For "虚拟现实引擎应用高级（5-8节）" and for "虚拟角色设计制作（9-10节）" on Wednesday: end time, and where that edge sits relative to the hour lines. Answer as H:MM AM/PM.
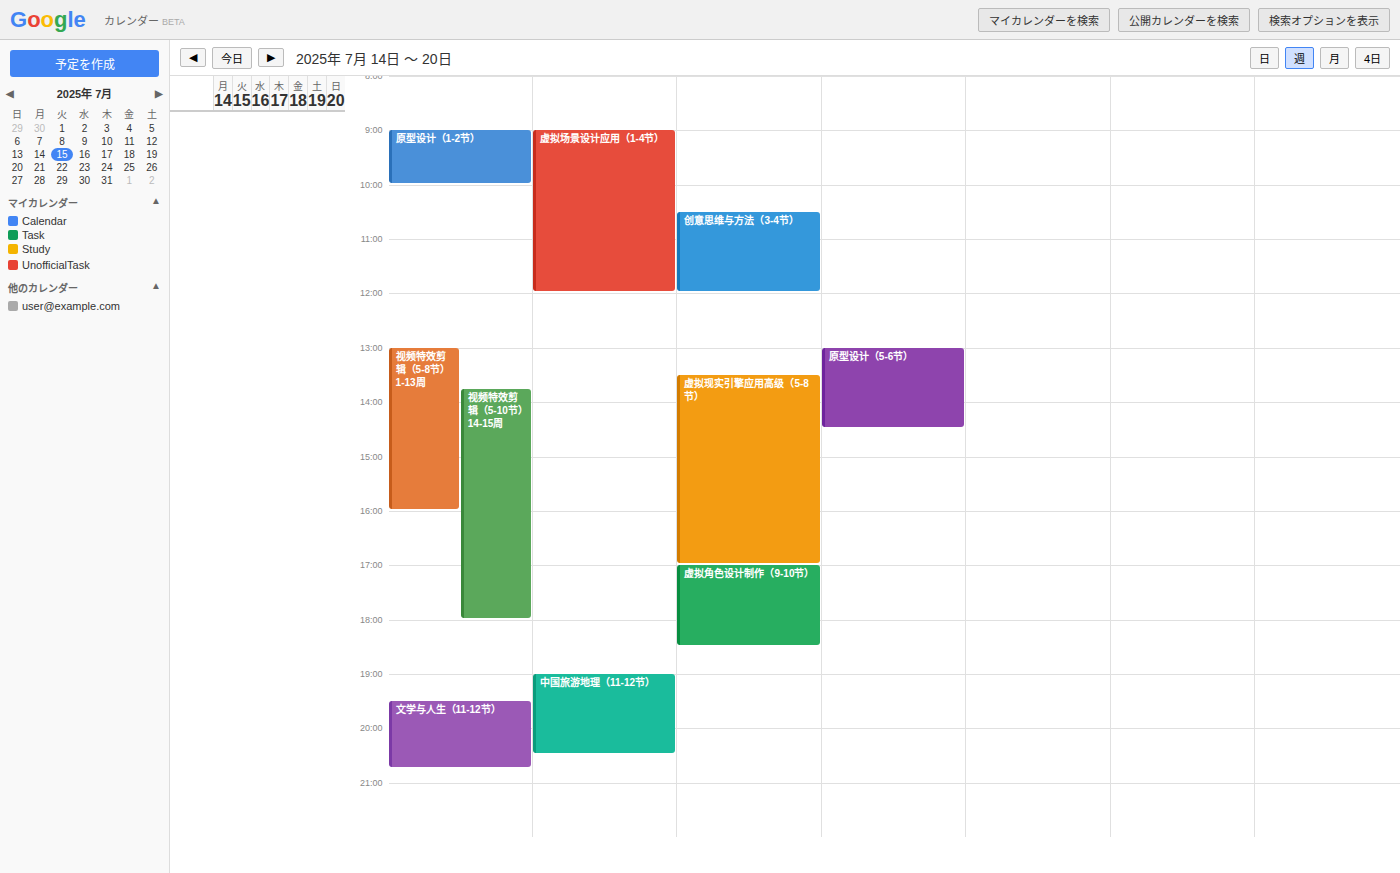
"虚拟现实引擎应用高级（5-8节）": 5:00 PM, exactly on the 5 PM line. "虚拟角色设计制作（9-10节）": 6:30 PM, halfway between the 6 PM and 7 PM lines.